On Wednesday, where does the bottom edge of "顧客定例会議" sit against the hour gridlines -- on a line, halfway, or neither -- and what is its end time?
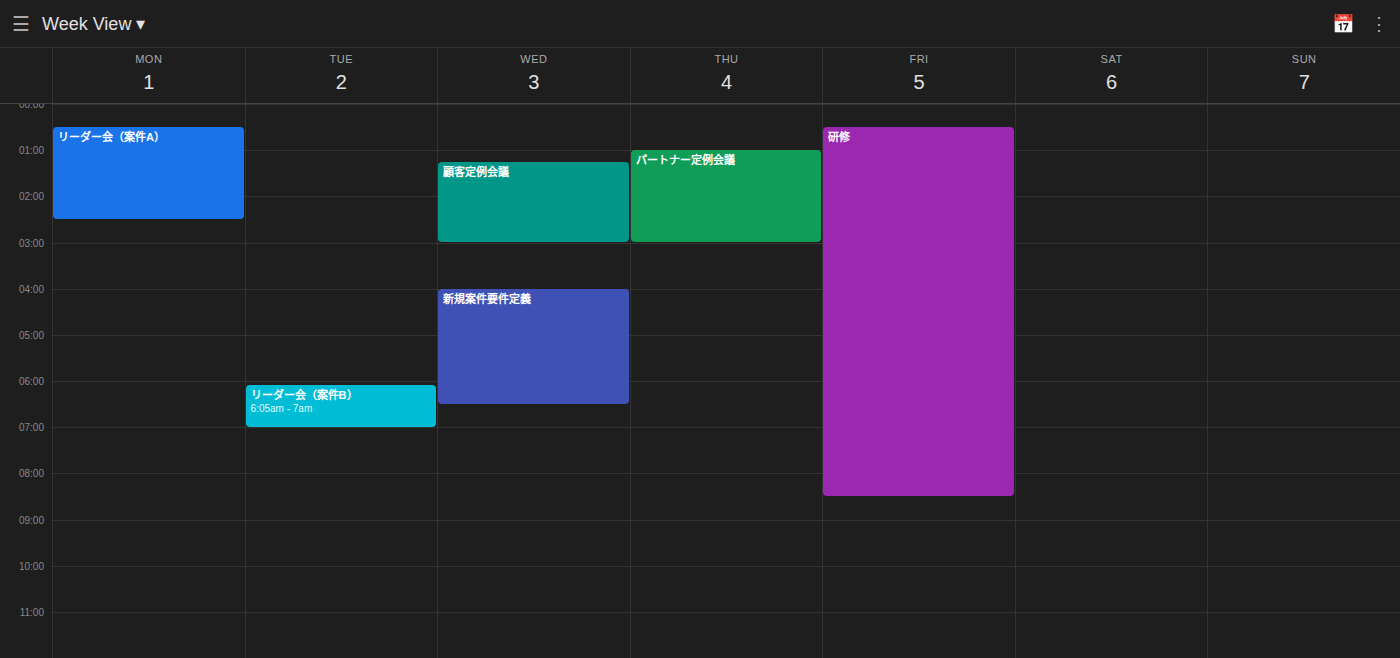
3:00 AM -- exactly on the 3 AM line.